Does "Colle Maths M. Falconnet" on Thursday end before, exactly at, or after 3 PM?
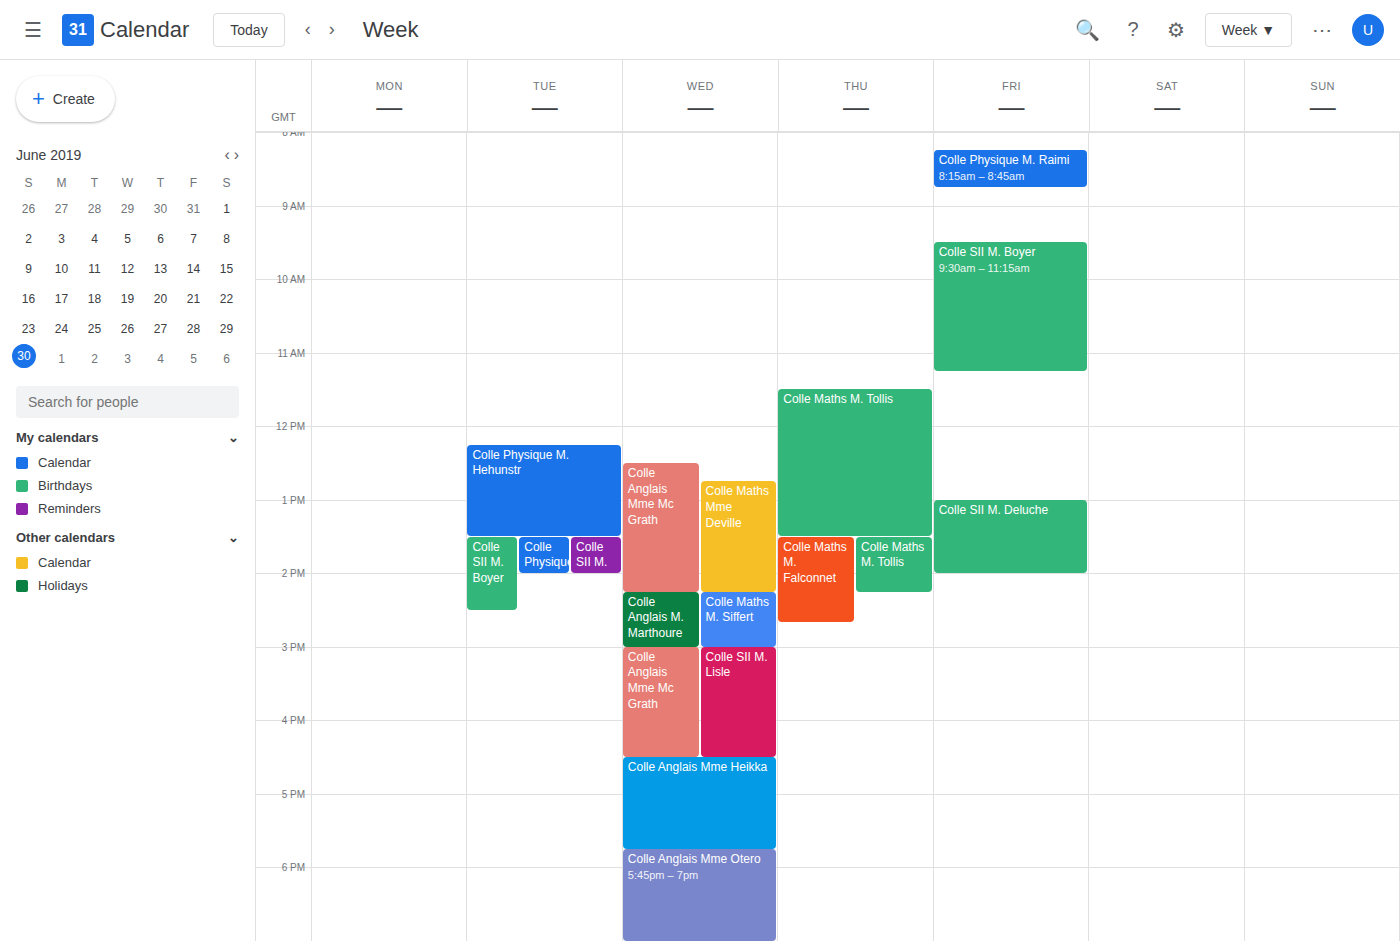
2:40 PM -- before 3 PM, 20 minutes above the 3 PM line.